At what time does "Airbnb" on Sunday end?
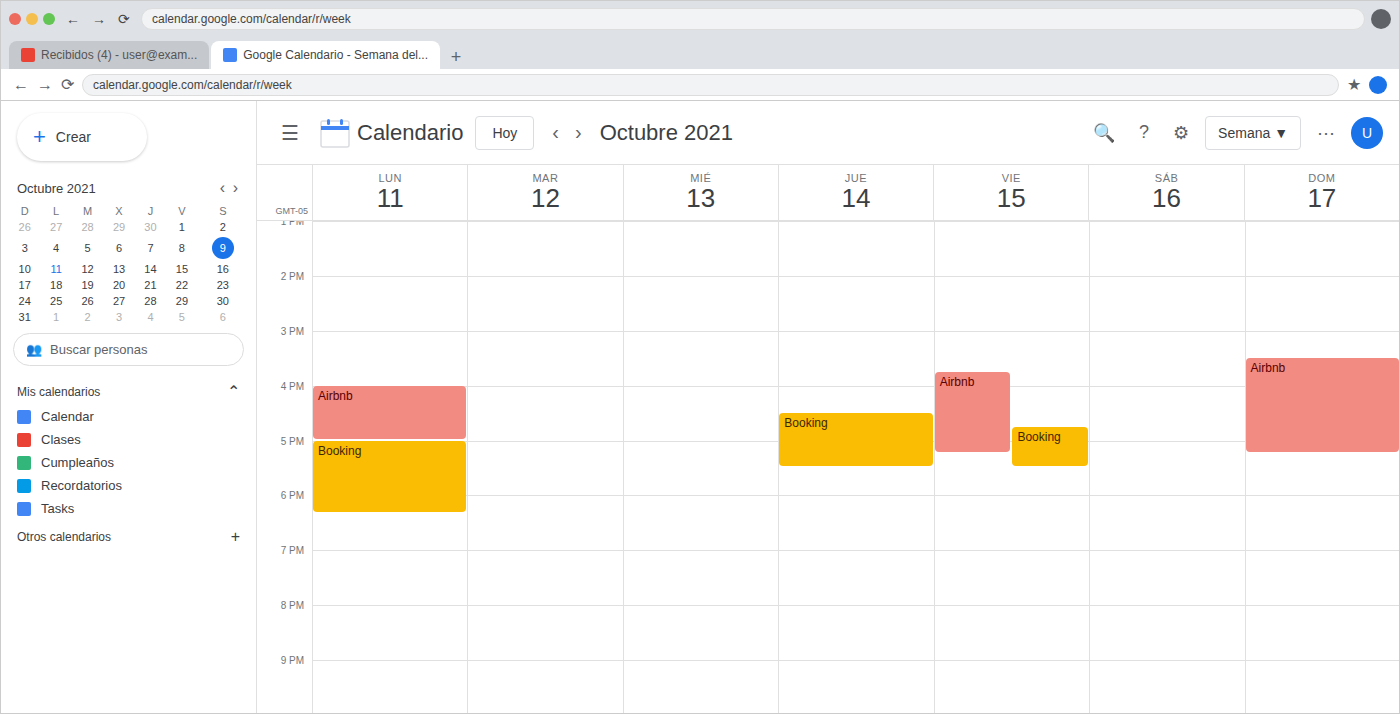
5:15 PM